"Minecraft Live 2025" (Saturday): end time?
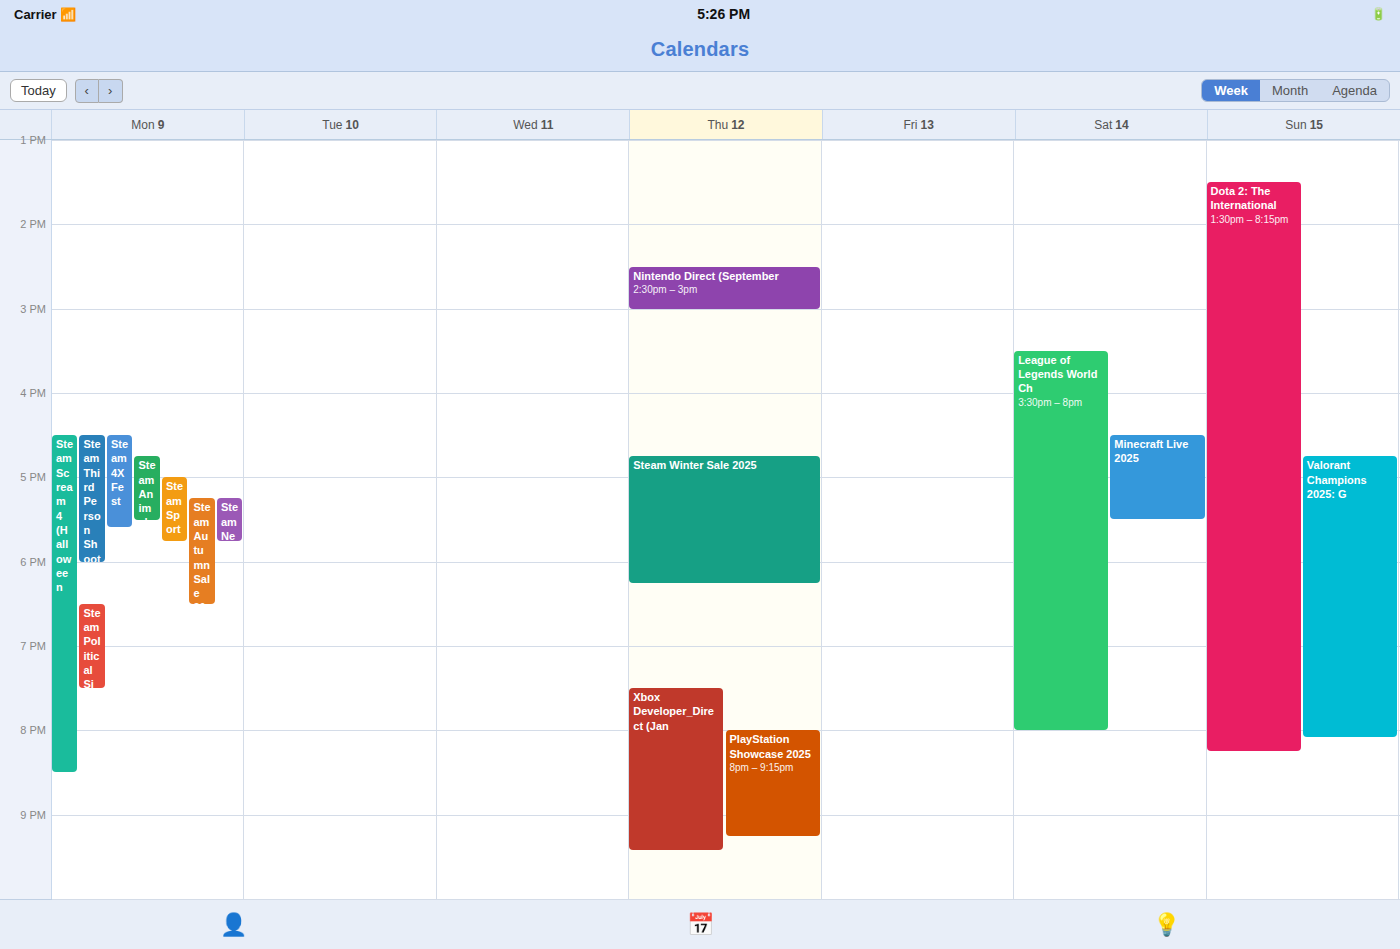
5:30 PM